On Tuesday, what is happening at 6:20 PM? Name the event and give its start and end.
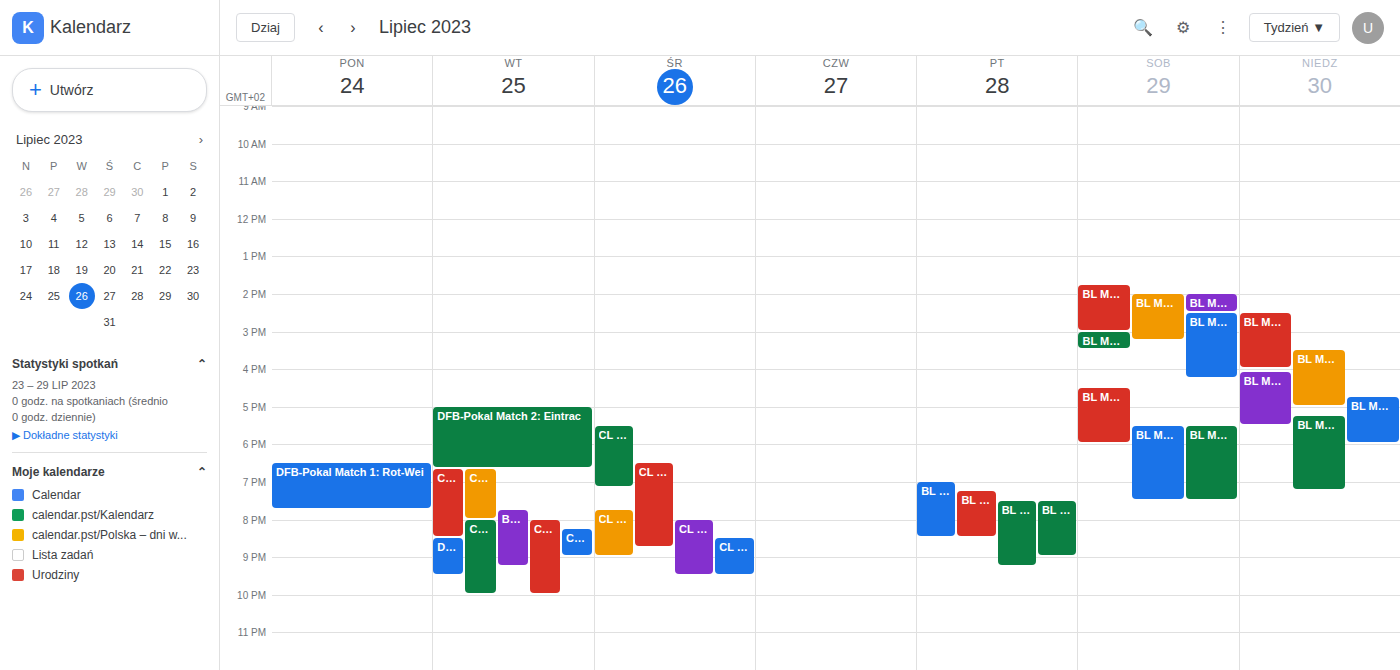
"DFB-Pokal Match 2: Eintrac", 5:00 PM to 6:40 PM